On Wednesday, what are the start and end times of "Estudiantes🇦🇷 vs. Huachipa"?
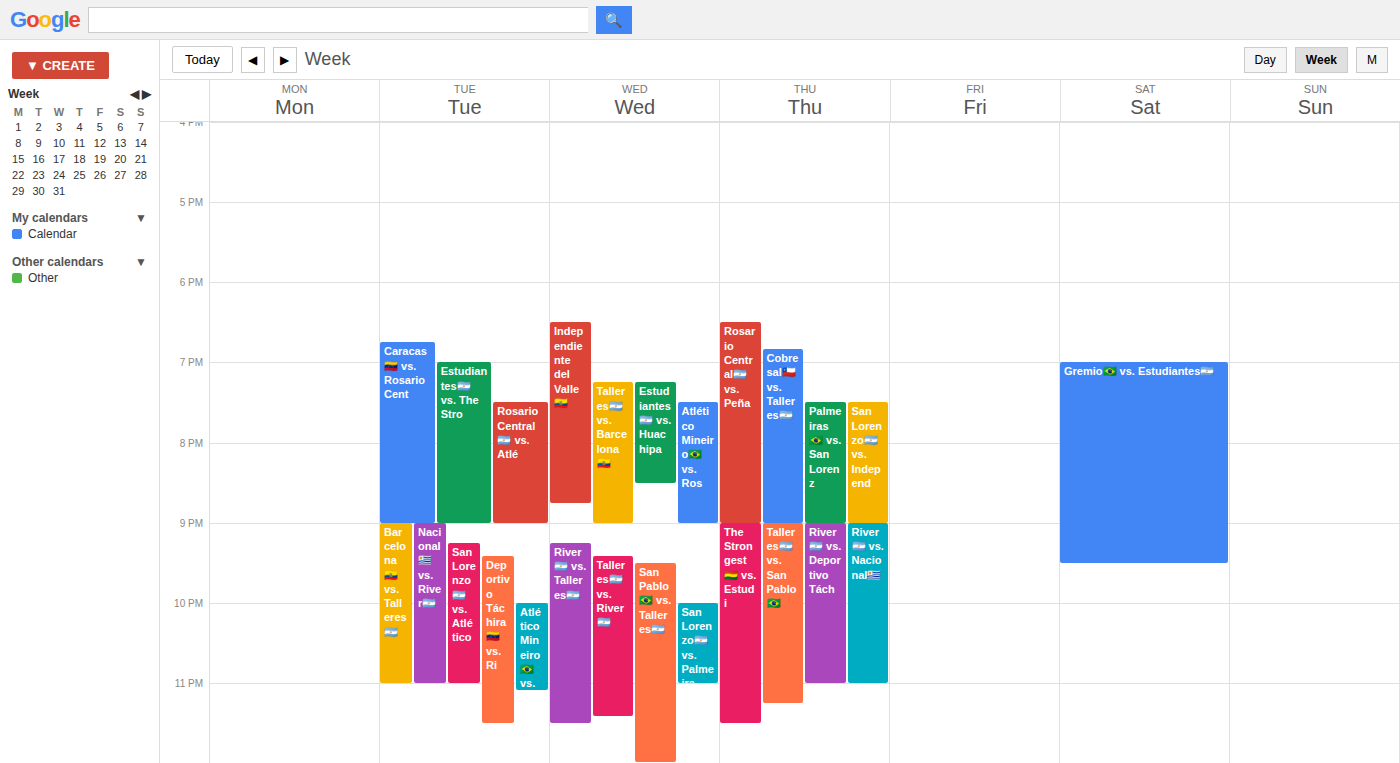
7:15 PM to 8:30 PM